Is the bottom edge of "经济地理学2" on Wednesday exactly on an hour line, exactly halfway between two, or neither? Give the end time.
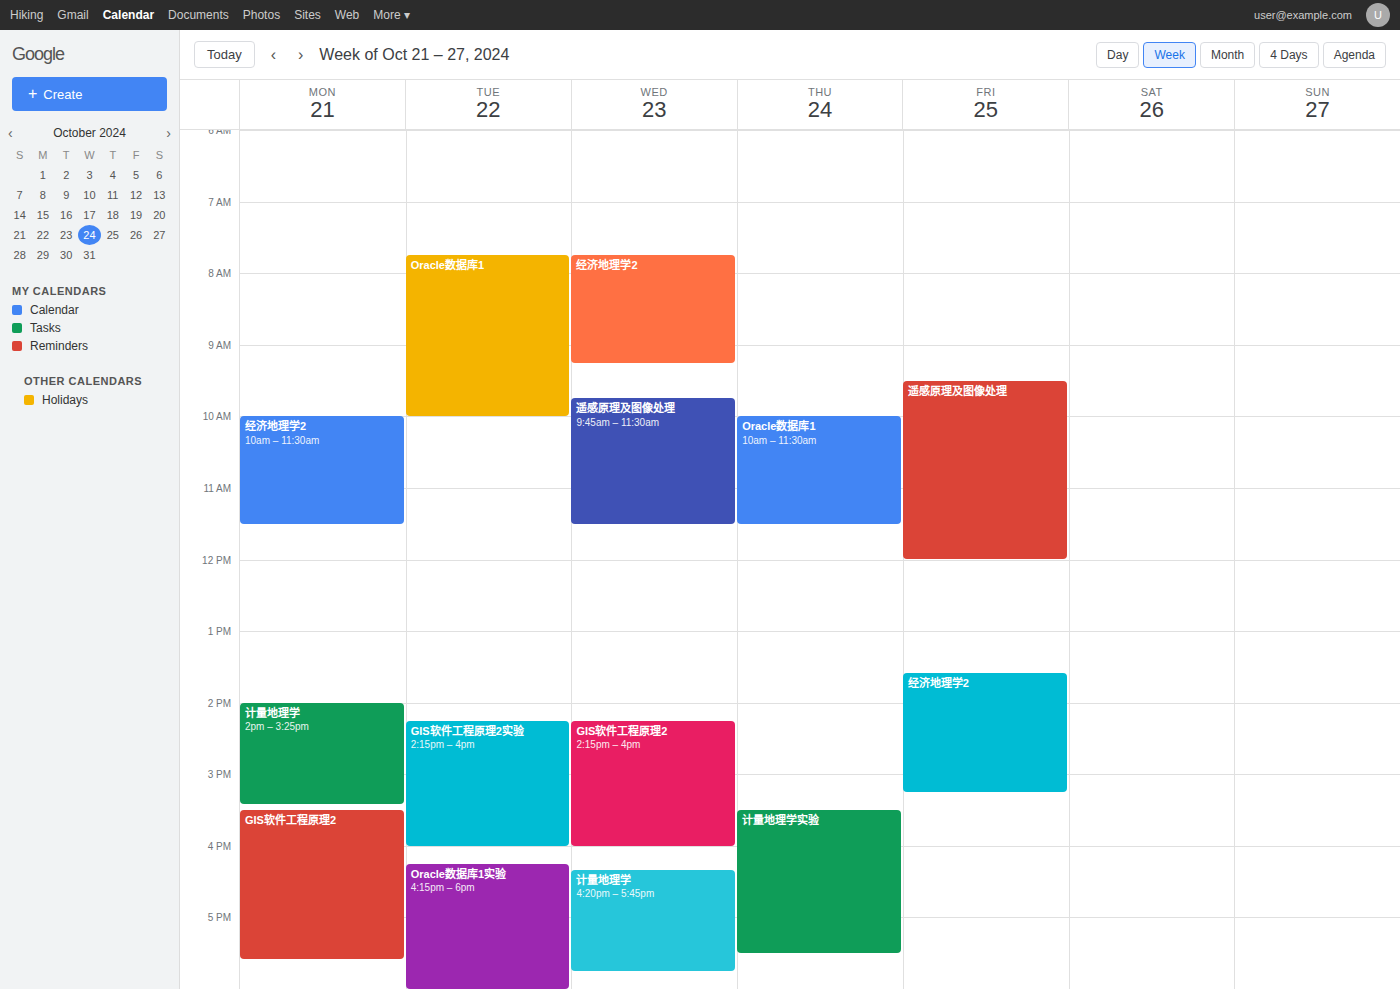
9:15 AM -- neither: a quarter of the way from the 9 AM line to the 10 AM line.